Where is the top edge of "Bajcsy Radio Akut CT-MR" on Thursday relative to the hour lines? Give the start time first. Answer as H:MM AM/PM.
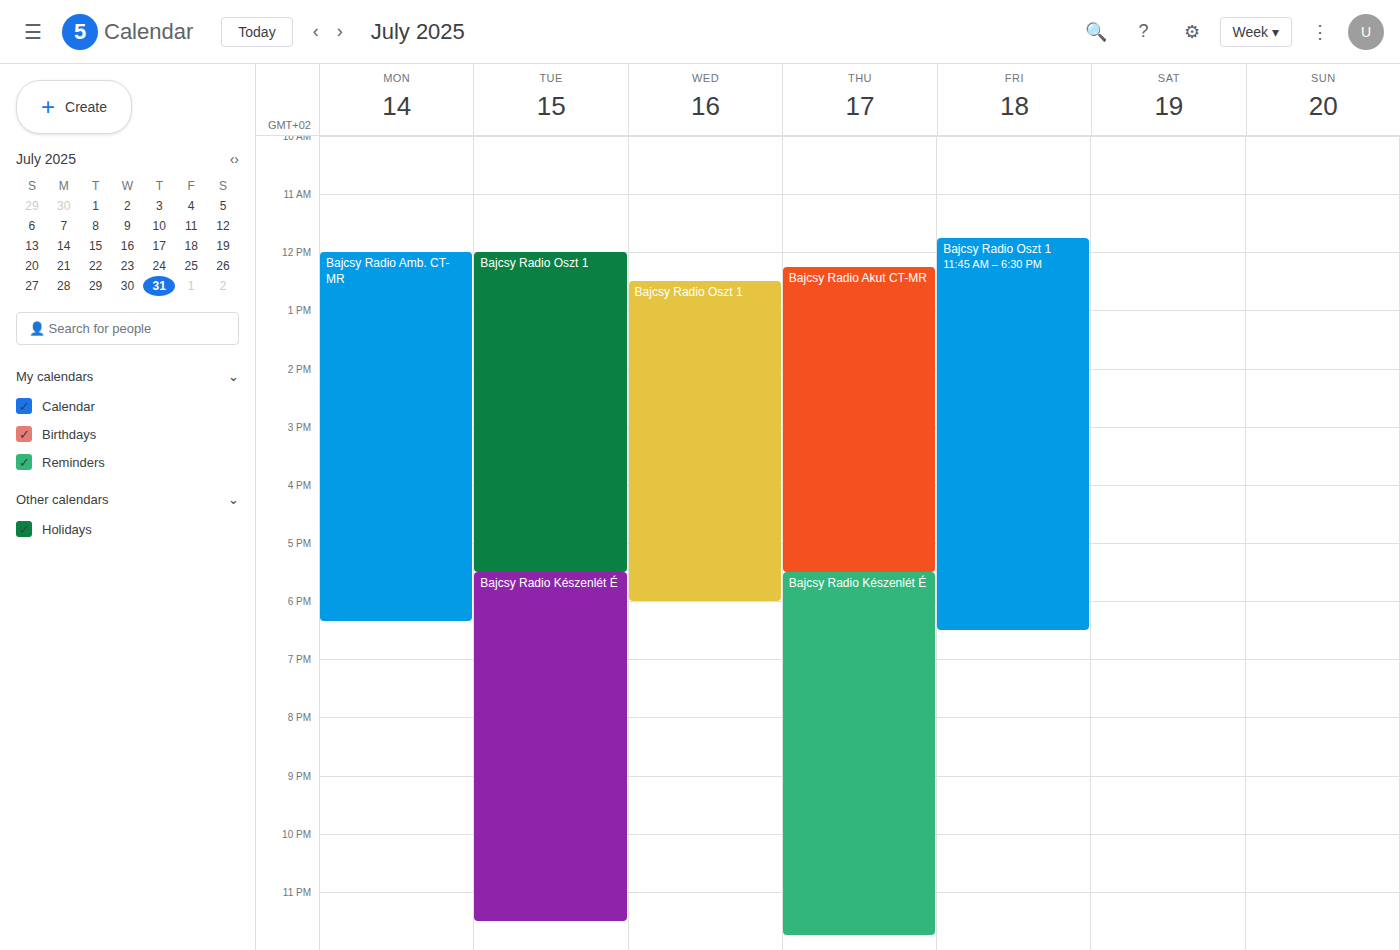
12:15 PM -- neither: a quarter of the way from the 12 PM line to the 1 PM line.